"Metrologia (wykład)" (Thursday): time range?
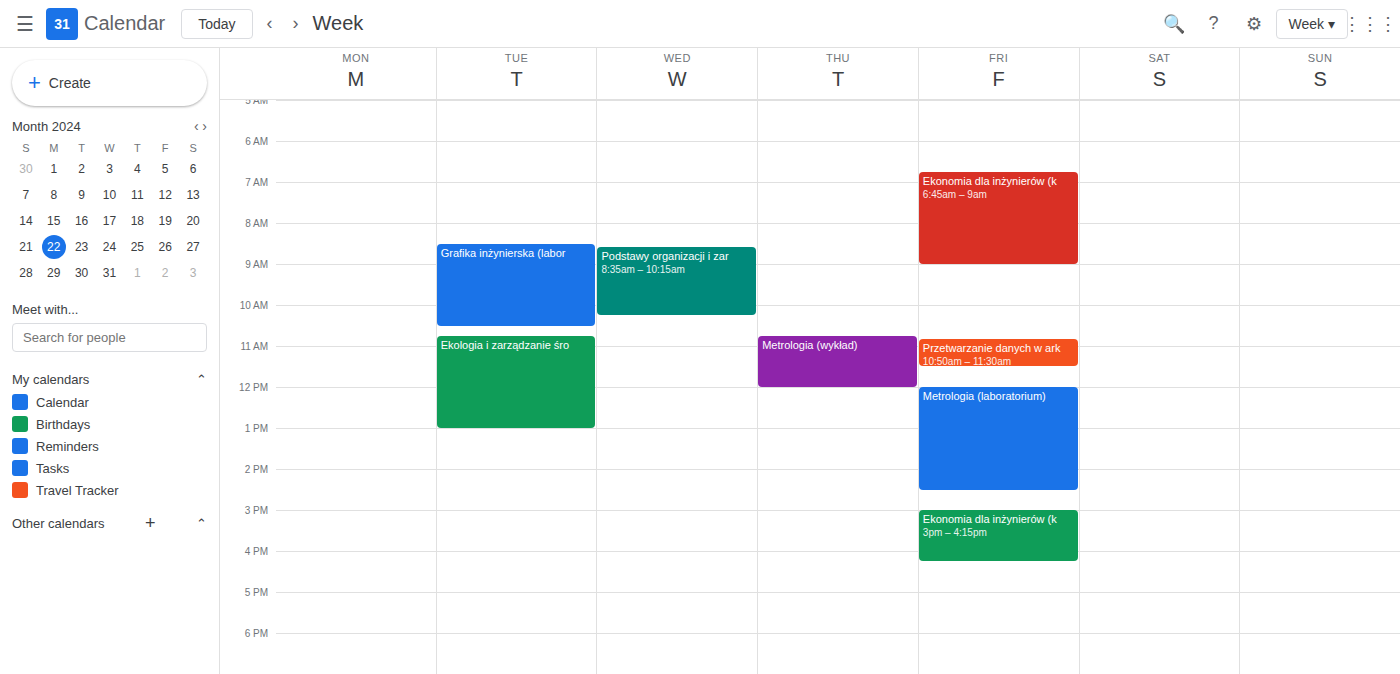
10:45 AM to 12:00 PM